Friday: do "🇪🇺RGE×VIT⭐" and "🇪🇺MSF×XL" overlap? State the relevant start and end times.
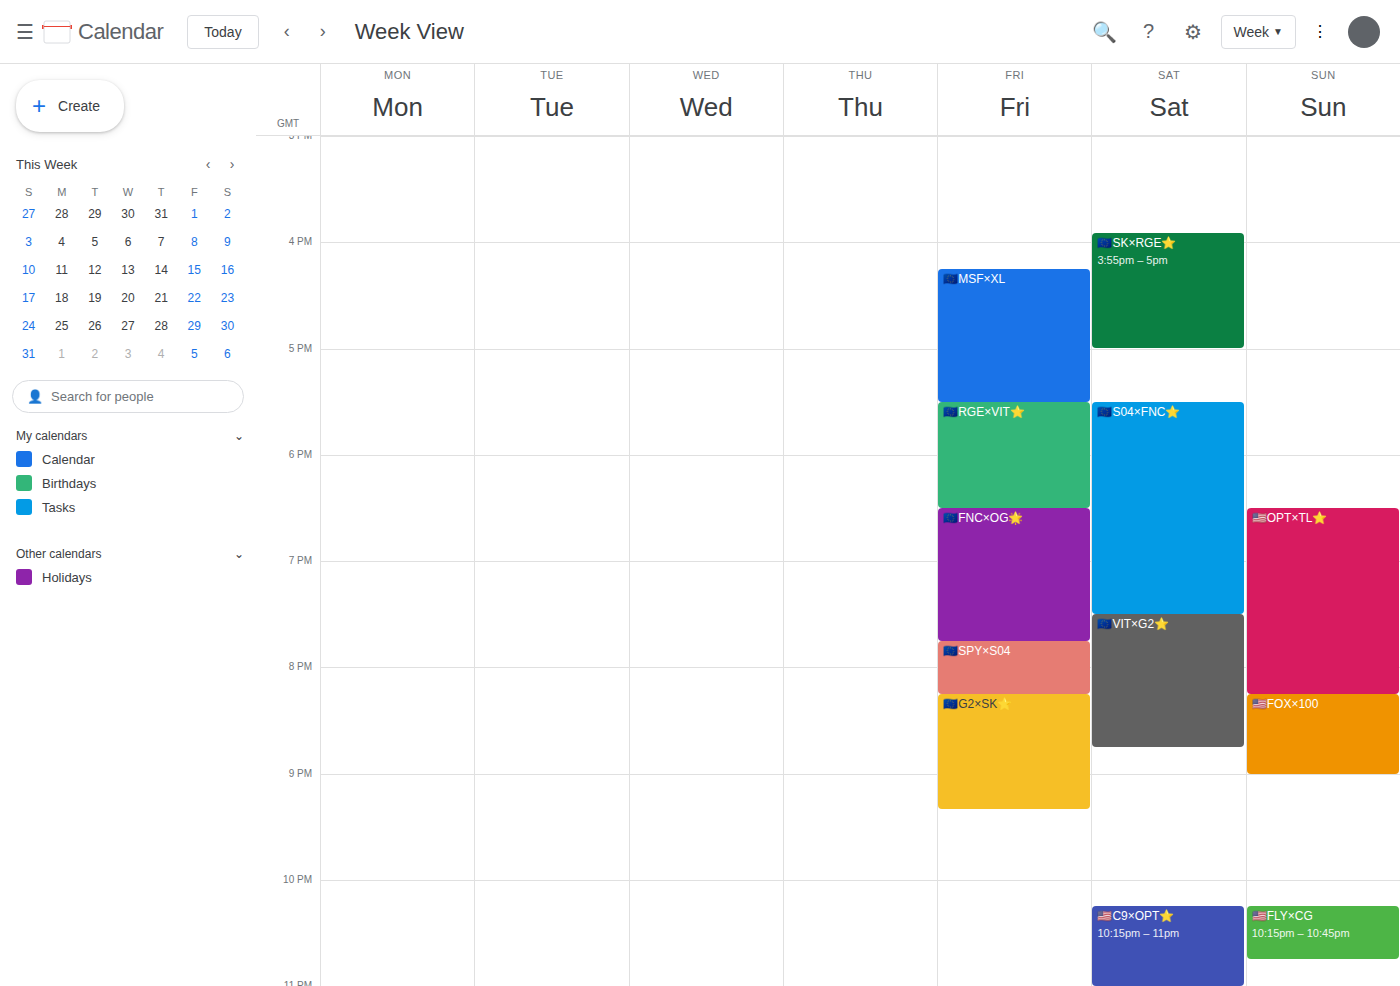
"🇪🇺MSF×XL" ends at 5:30 PM, exactly when "🇪🇺RGE×VIT⭐" starts -- they touch but do not overlap.